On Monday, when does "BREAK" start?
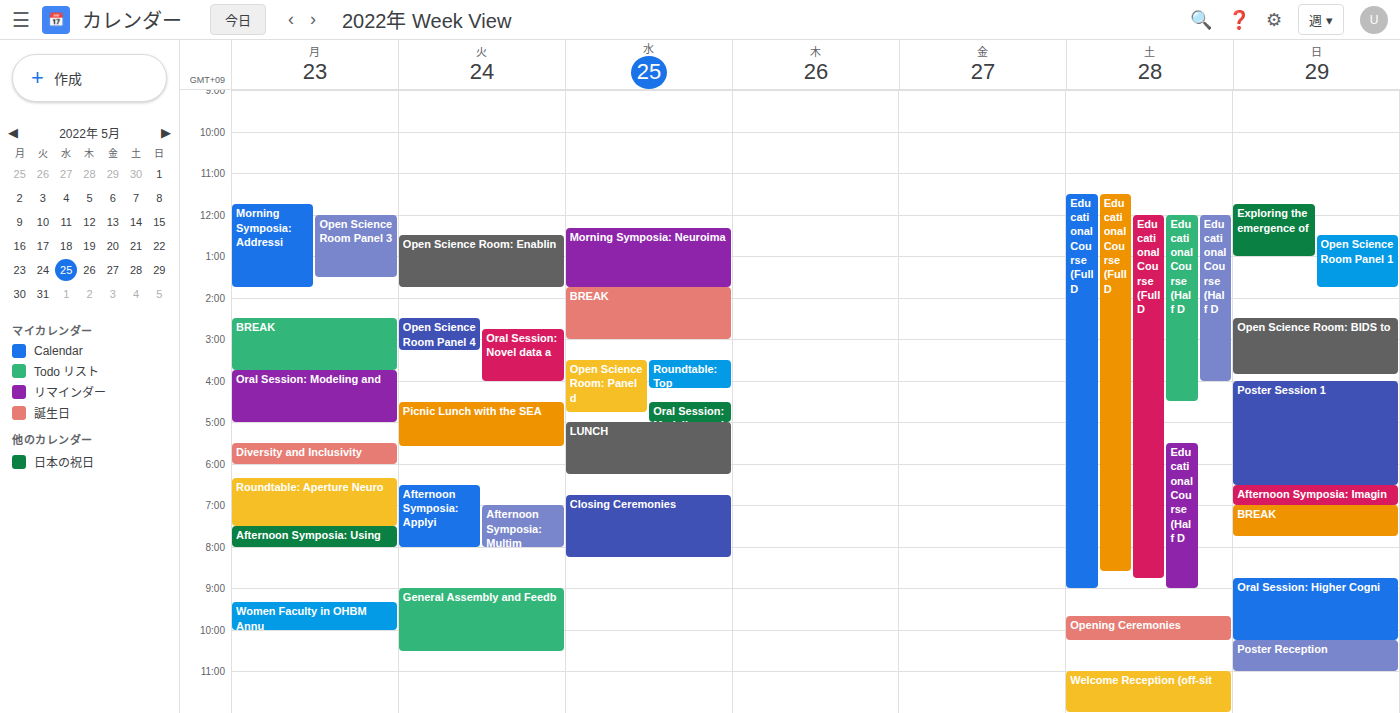
2:30 PM